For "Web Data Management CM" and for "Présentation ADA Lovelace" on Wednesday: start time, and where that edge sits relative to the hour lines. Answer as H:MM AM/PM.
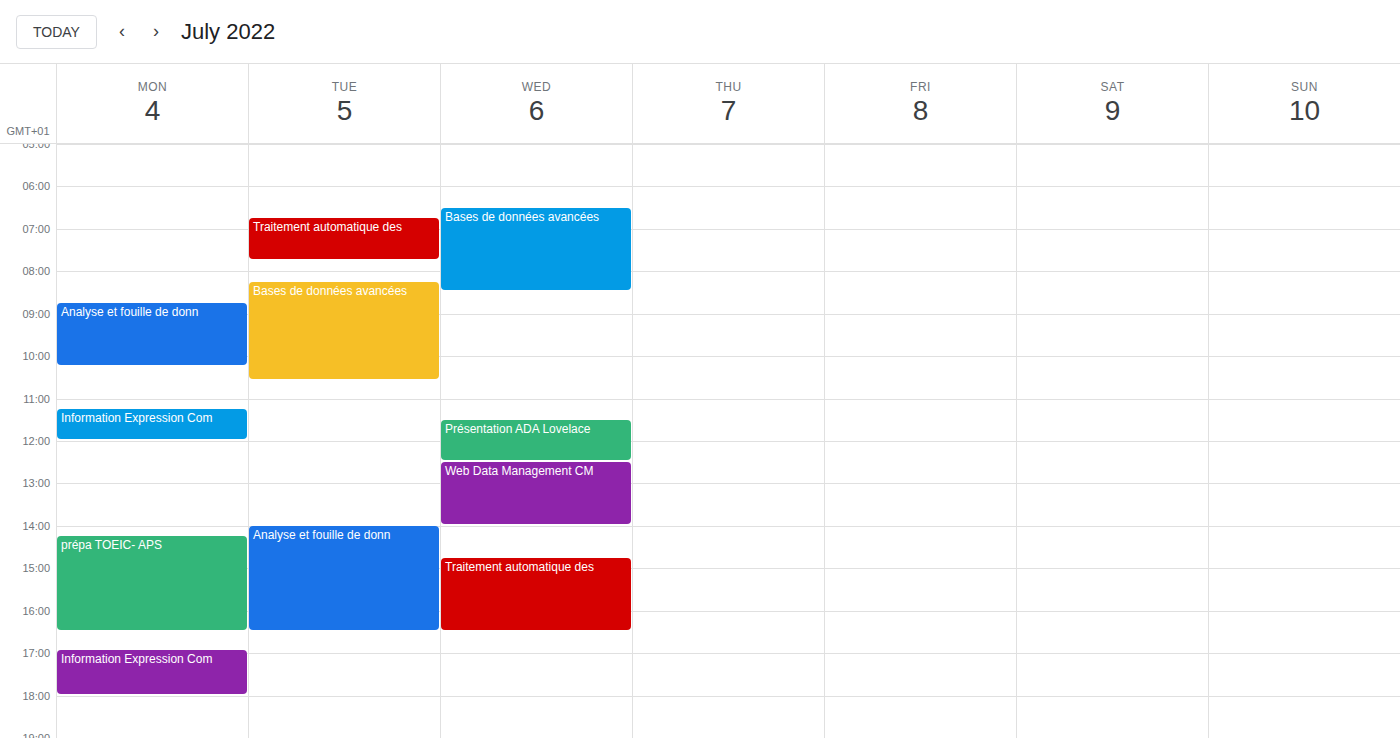
"Web Data Management CM": 12:30 PM, halfway between the 12 PM and 1 PM lines. "Présentation ADA Lovelace": 11:30 AM, halfway between the 11 AM and 12 PM lines.